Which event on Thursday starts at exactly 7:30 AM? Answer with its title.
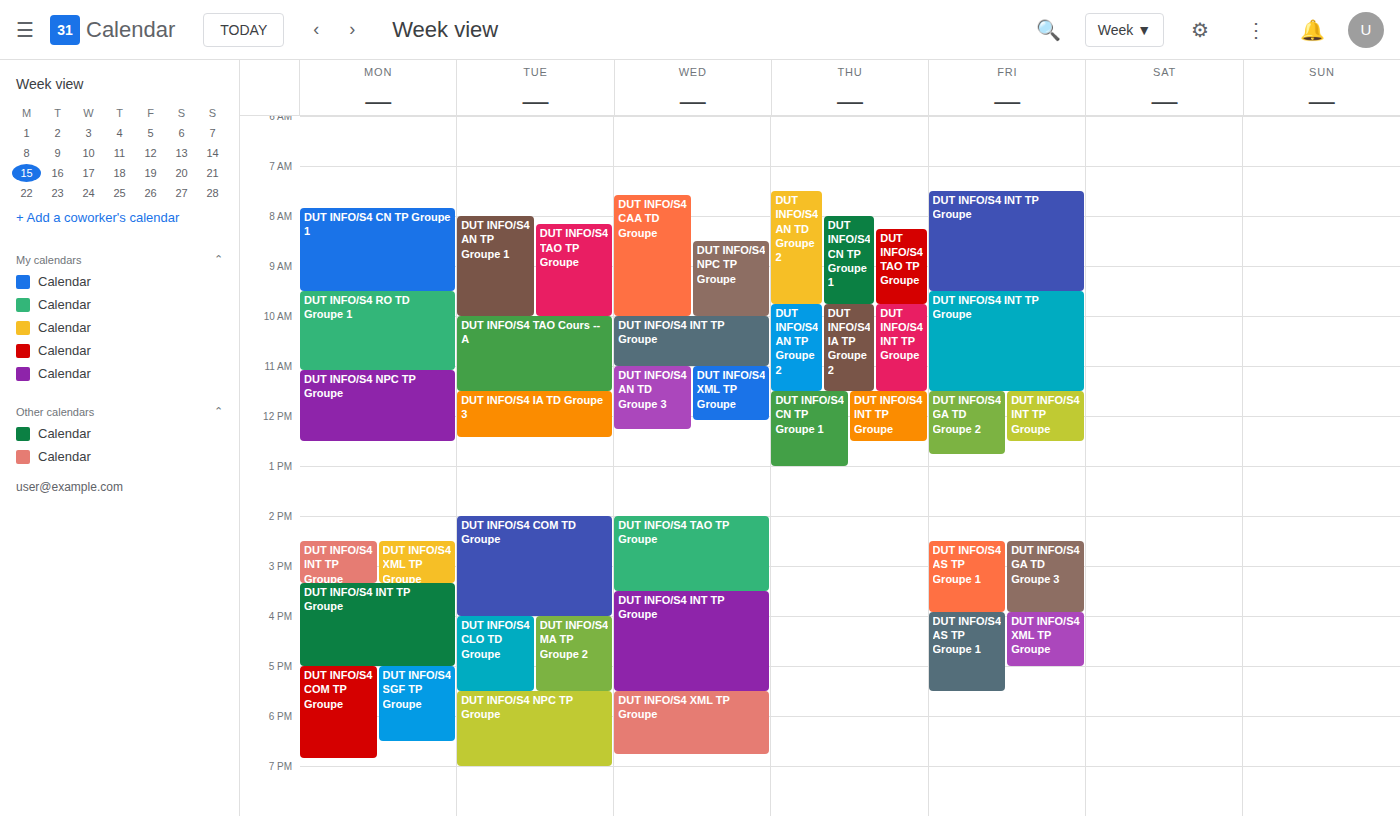
"DUT INFO/S4 AN TD Groupe 2"